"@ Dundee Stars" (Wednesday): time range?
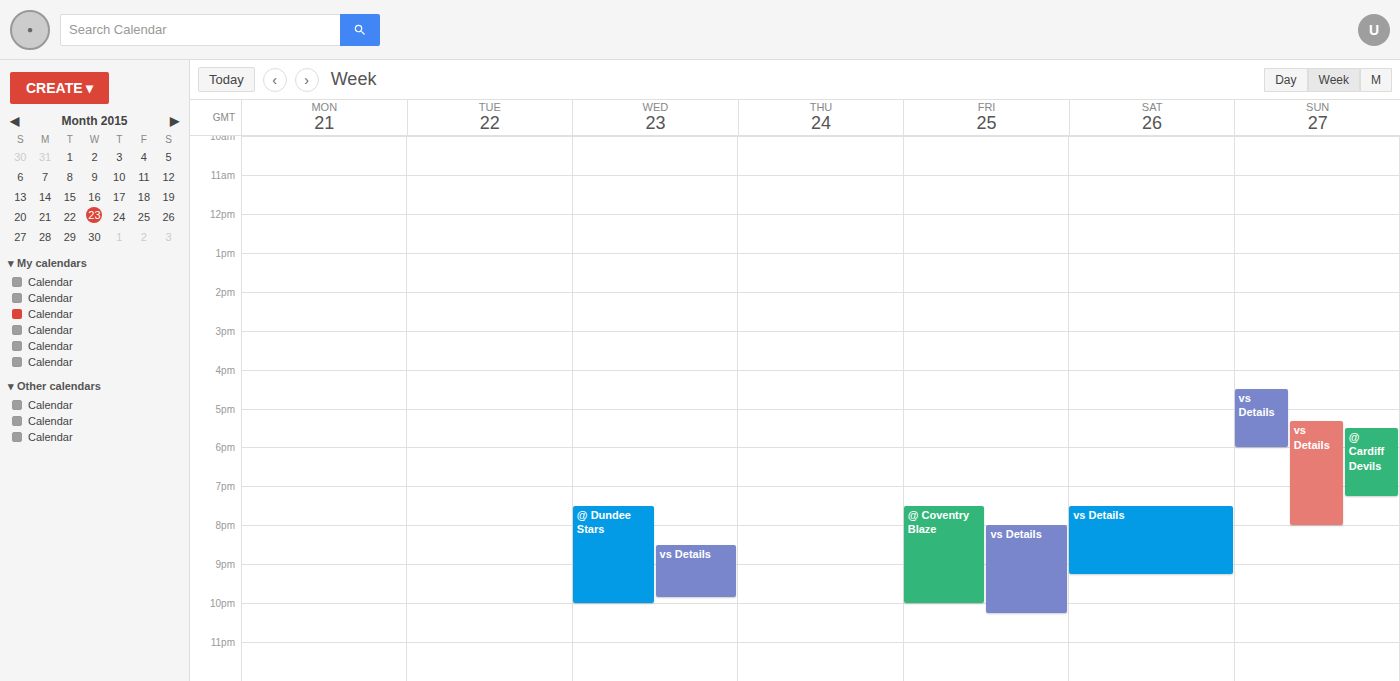
7:30 PM to 10:00 PM